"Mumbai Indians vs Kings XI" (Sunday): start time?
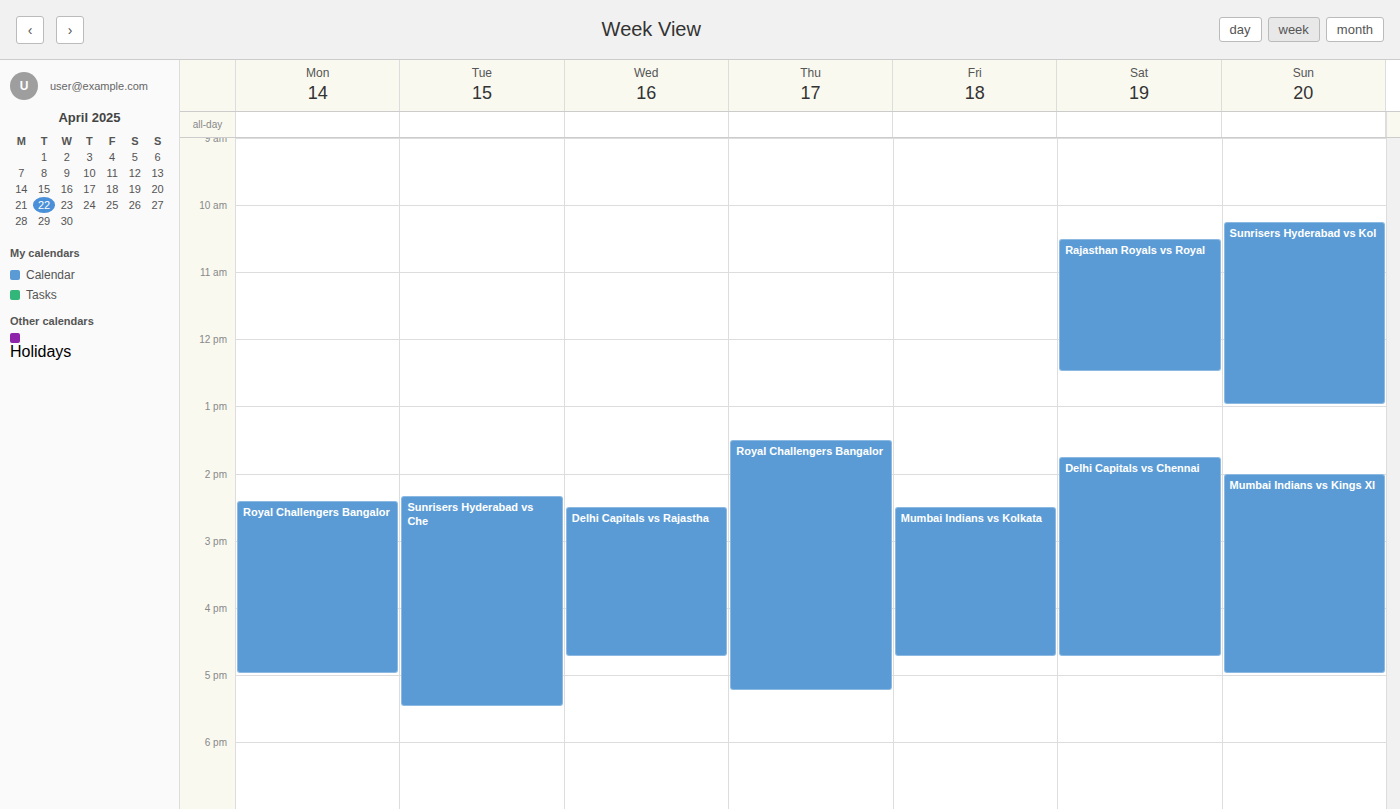
14:00